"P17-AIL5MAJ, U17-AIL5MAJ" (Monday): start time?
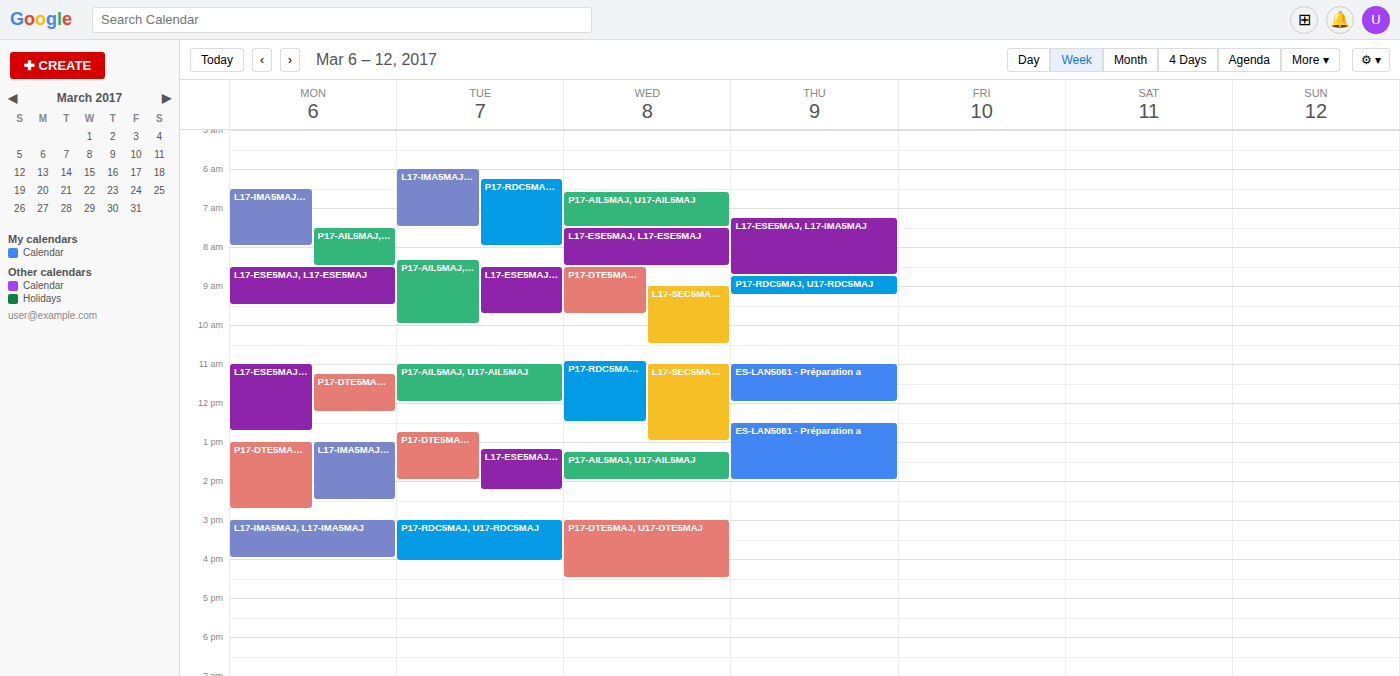
7:30 AM